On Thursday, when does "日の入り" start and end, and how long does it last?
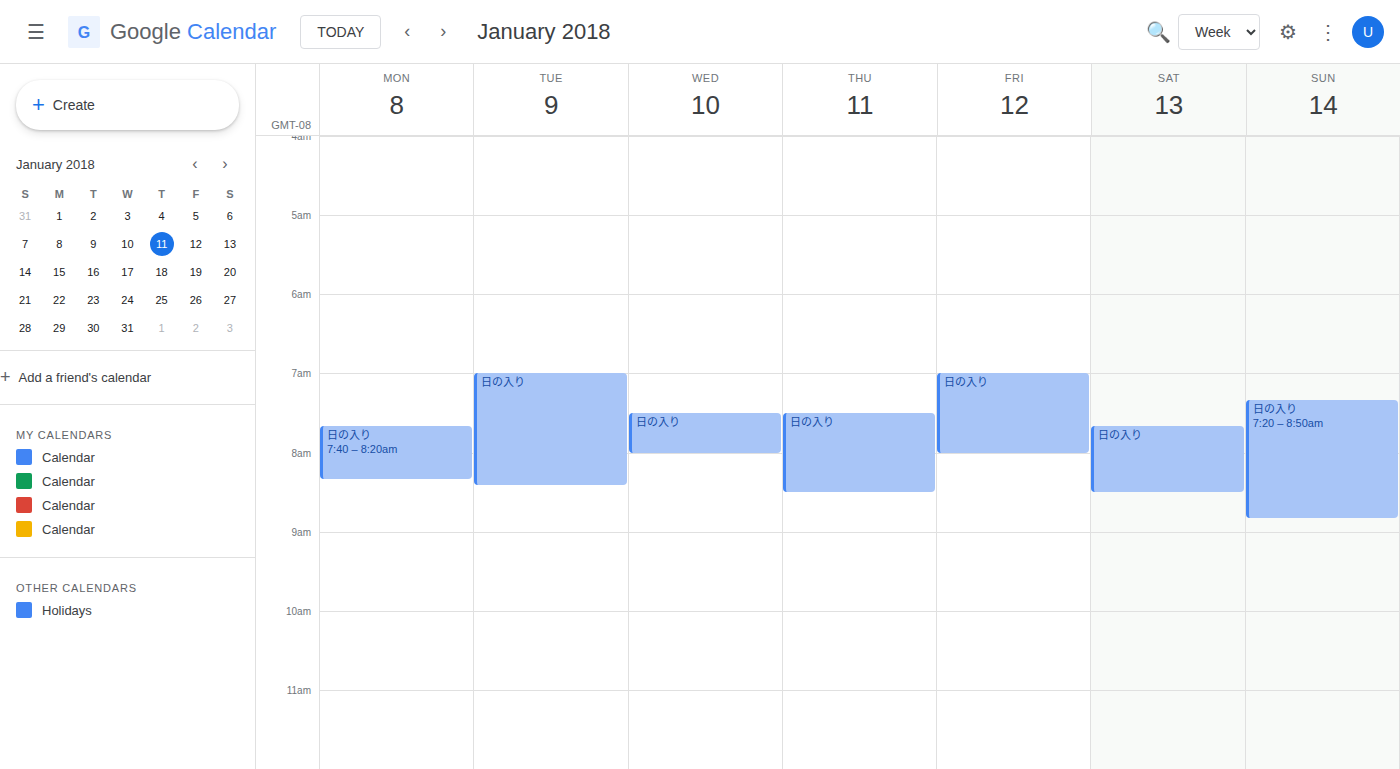
7:30 AM to 8:30 AM, 1 hour